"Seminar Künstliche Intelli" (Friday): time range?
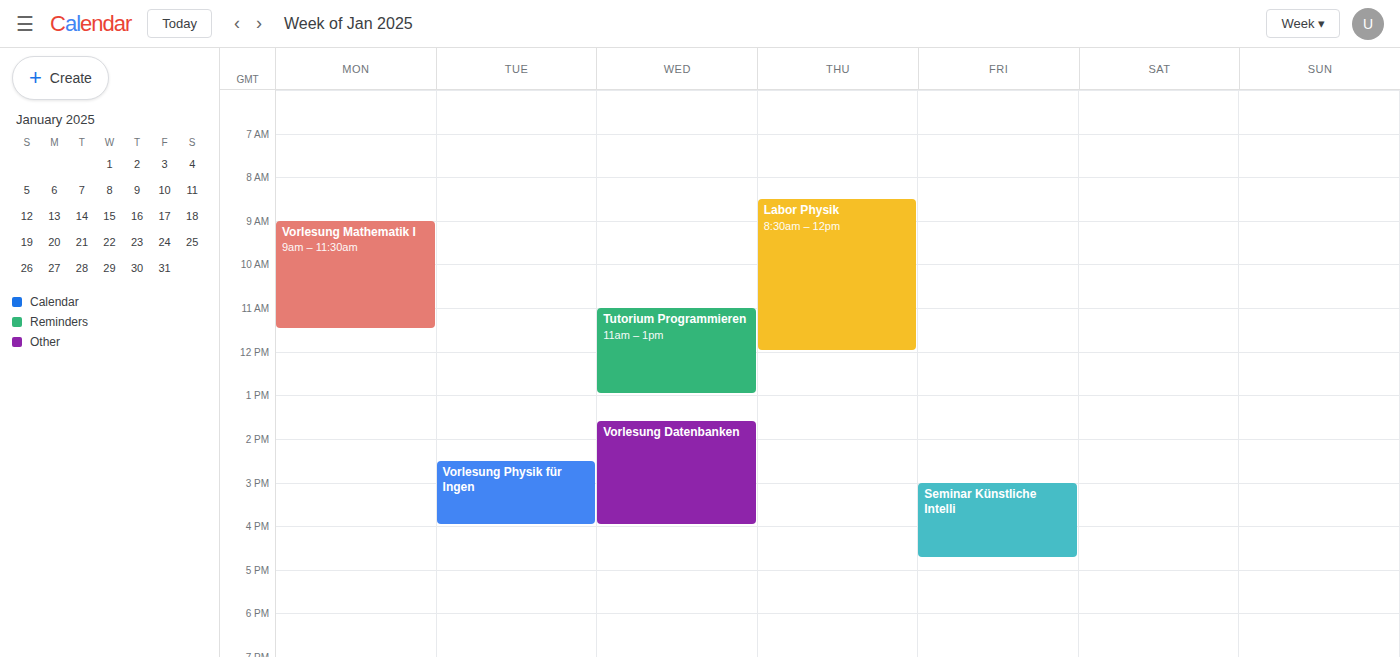
3:00 PM to 4:45 PM